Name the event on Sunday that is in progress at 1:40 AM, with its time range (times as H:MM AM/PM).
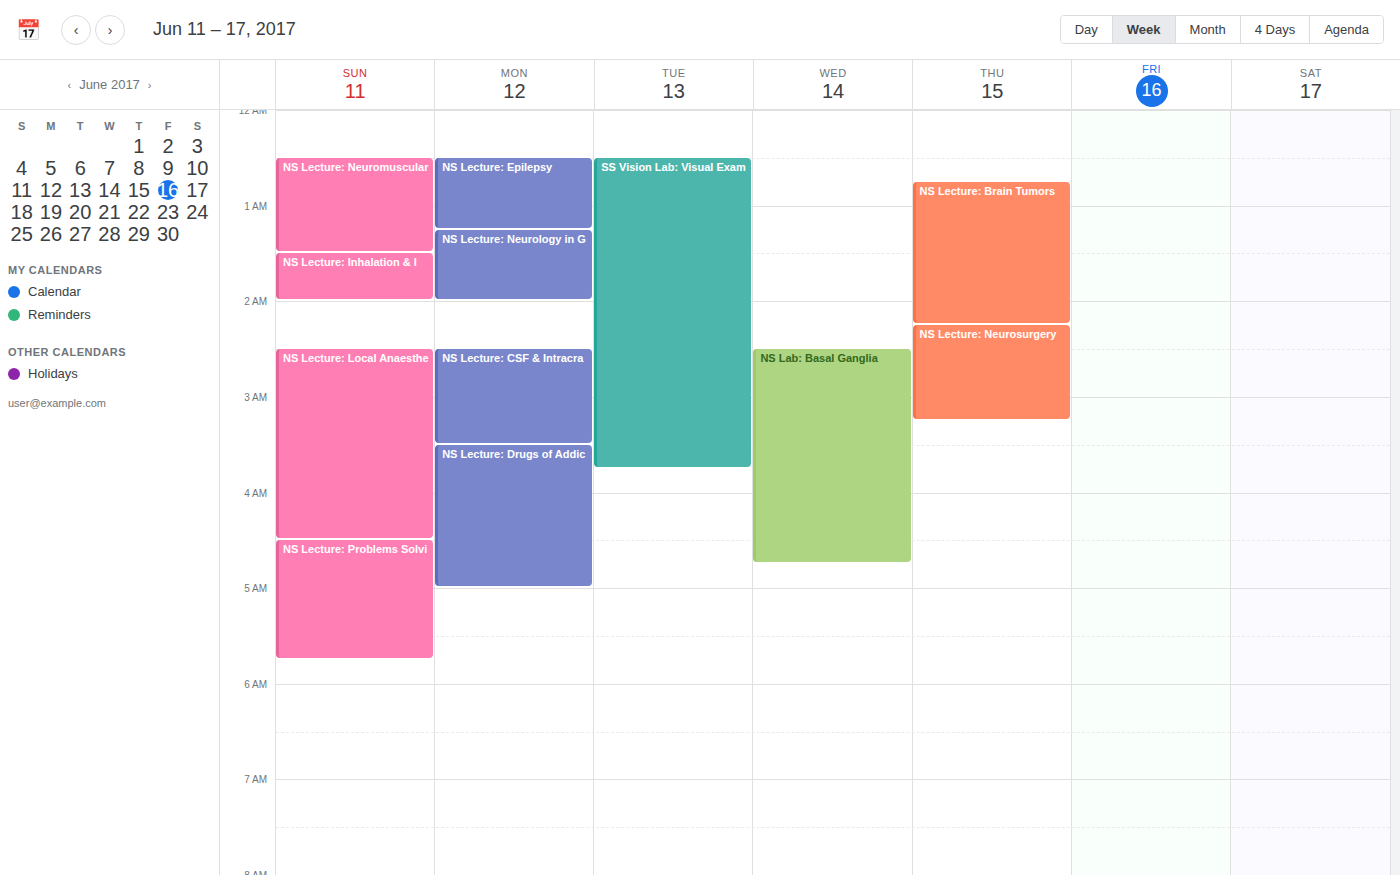
"NS Lecture: Inhalation & I", 1:30 AM to 2:00 AM